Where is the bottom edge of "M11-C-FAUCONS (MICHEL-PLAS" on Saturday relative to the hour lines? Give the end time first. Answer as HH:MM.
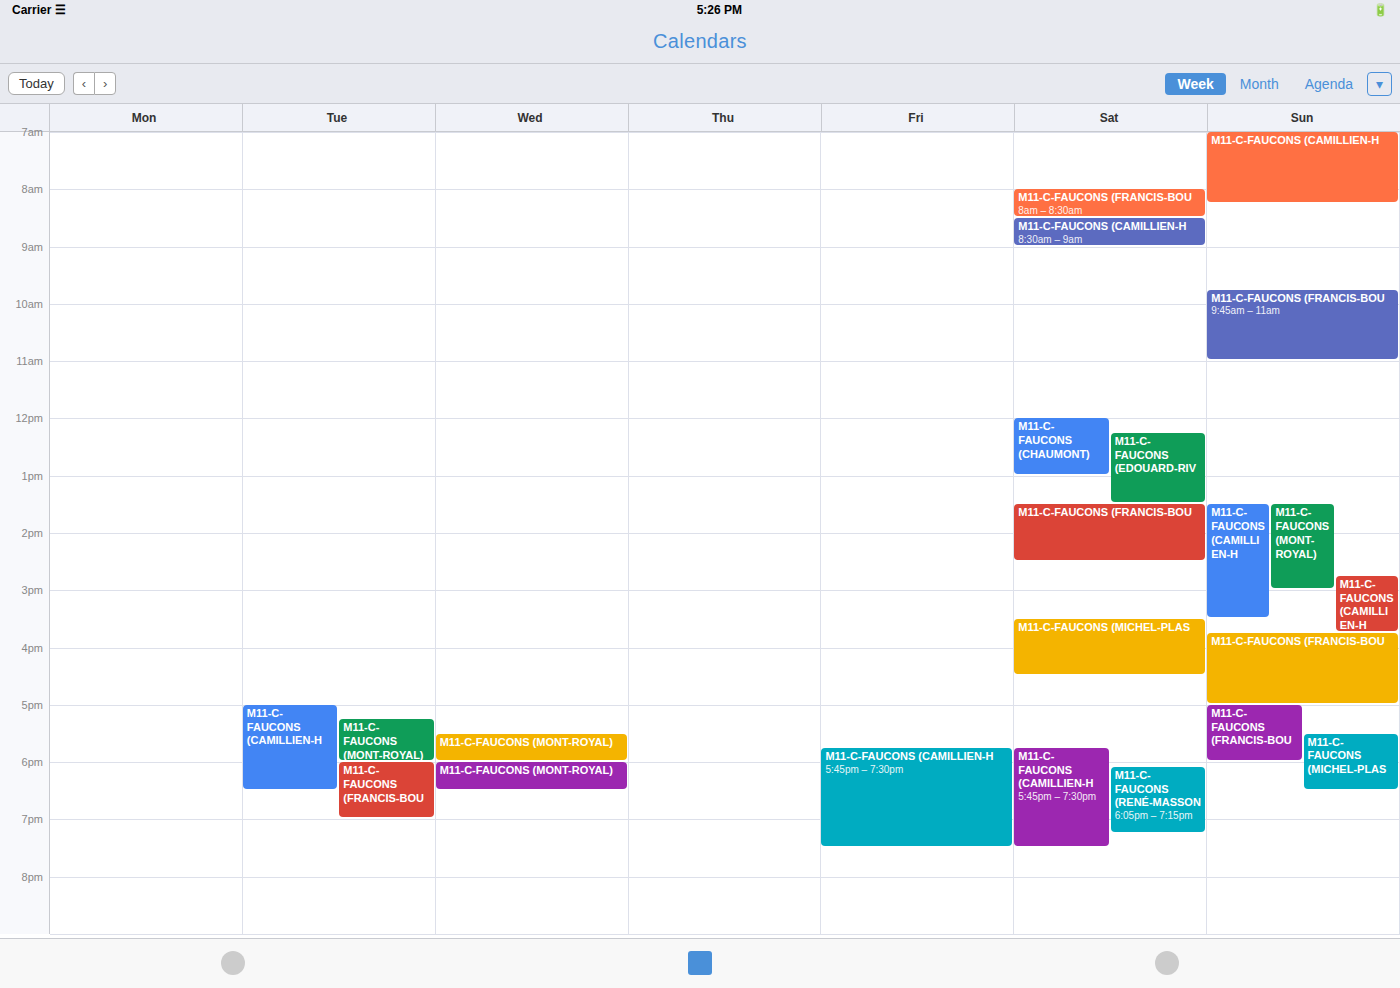
16:30 -- halfway between the 16:00 and 17:00 lines.